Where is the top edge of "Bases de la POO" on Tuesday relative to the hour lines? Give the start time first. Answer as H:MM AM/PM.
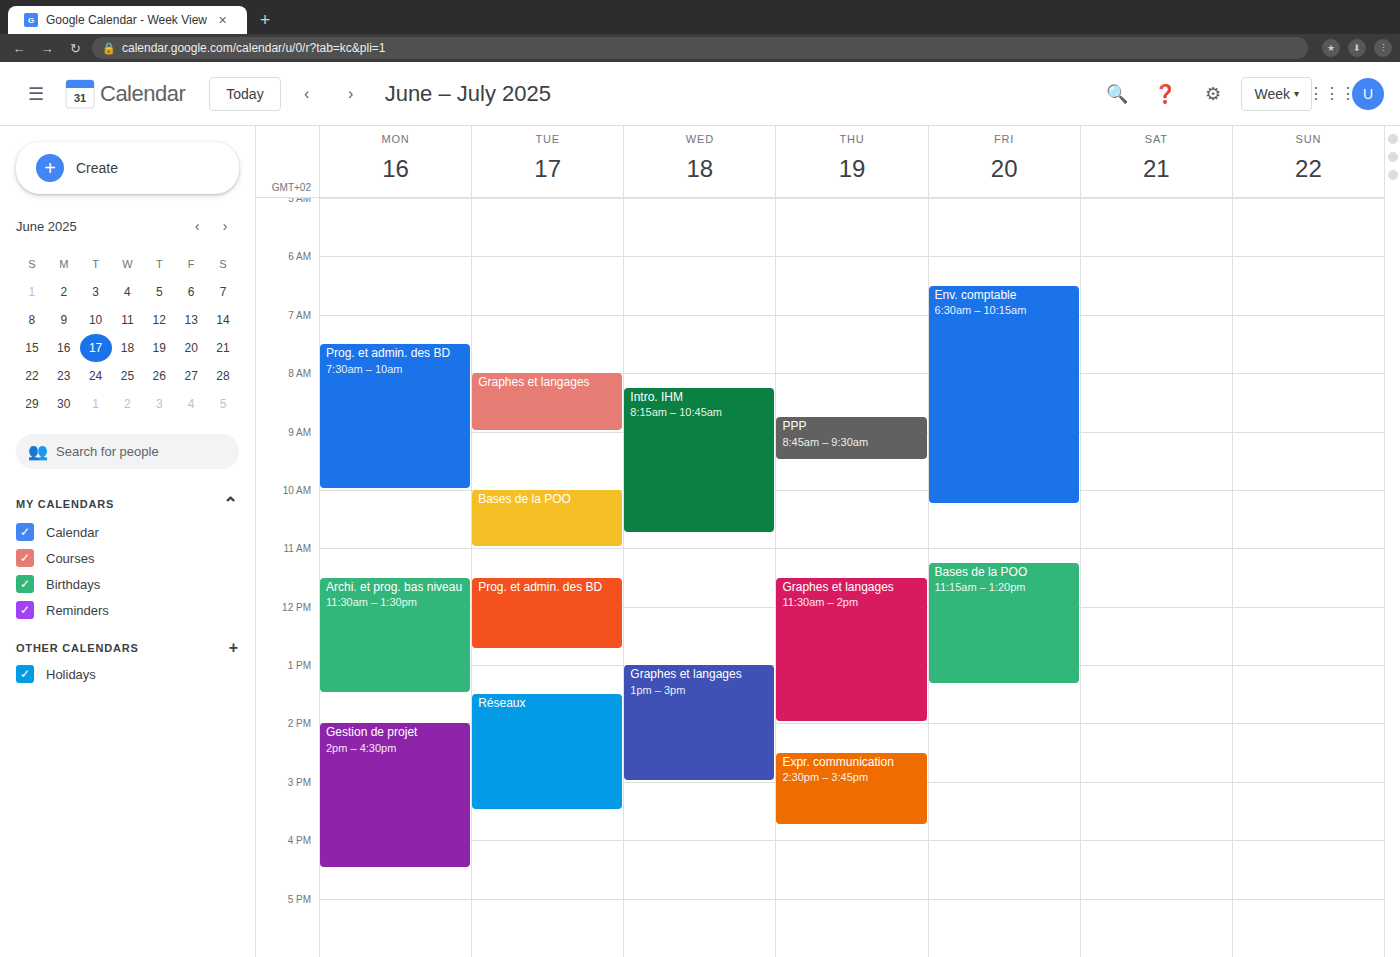
10:00 AM -- exactly on the 10 AM line.